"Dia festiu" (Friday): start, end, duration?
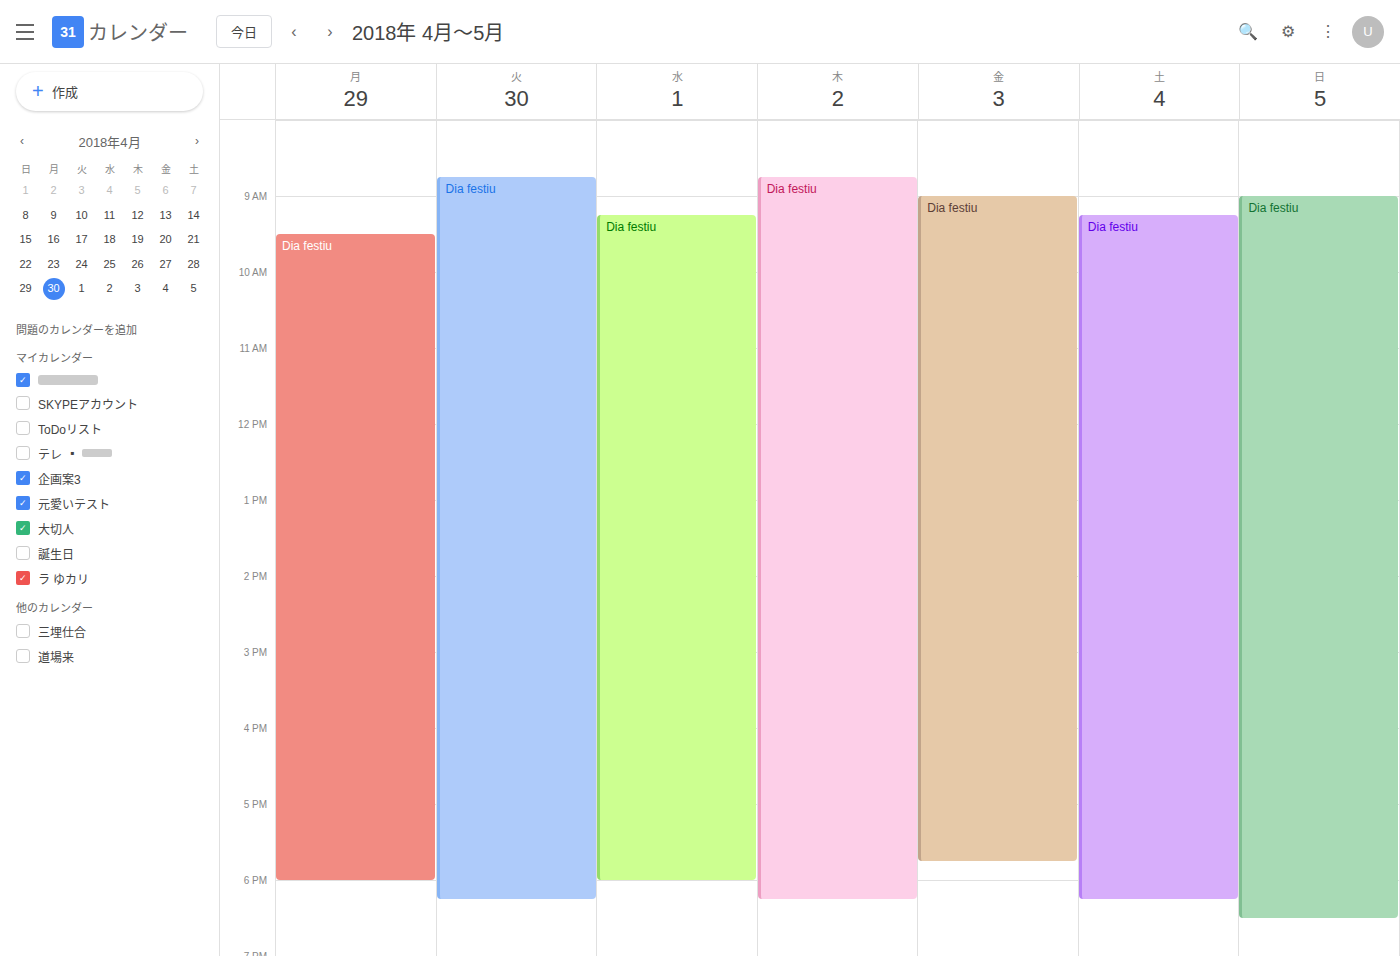
9:00 AM to 5:45 PM, 8 hours 45 minutes